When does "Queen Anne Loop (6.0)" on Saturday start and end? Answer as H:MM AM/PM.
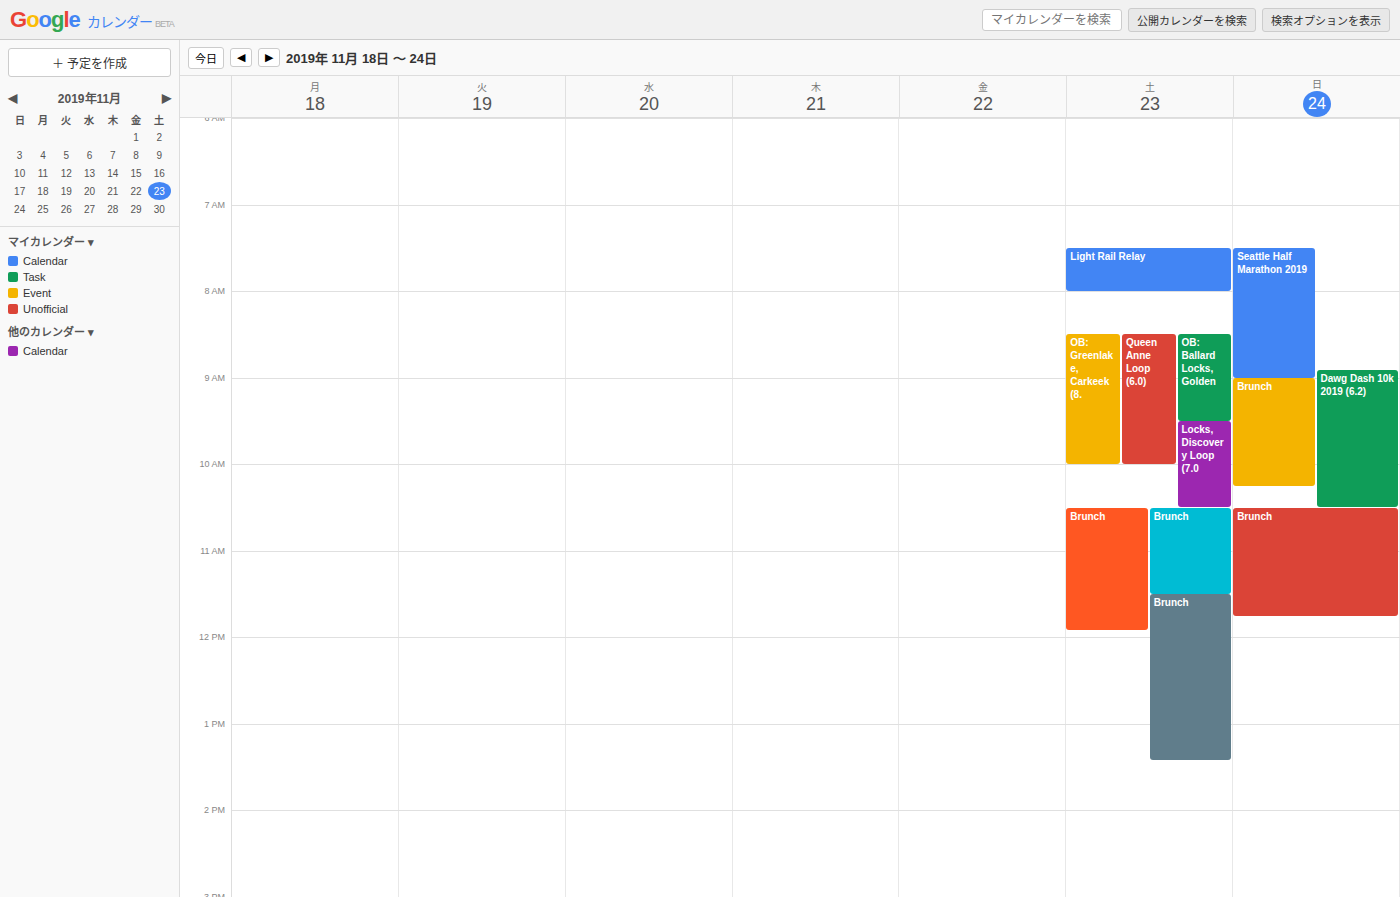
8:30 AM to 10:00 AM